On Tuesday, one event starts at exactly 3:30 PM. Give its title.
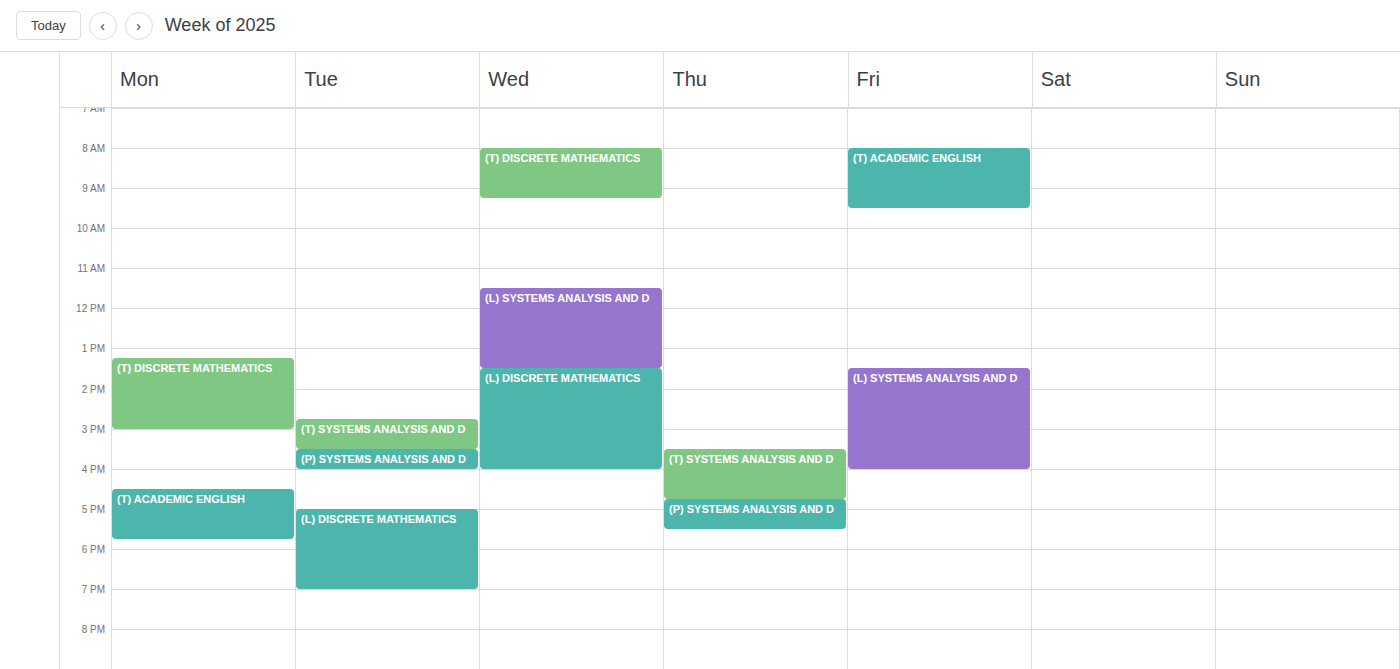
"(P) SYSTEMS ANALYSIS AND D"